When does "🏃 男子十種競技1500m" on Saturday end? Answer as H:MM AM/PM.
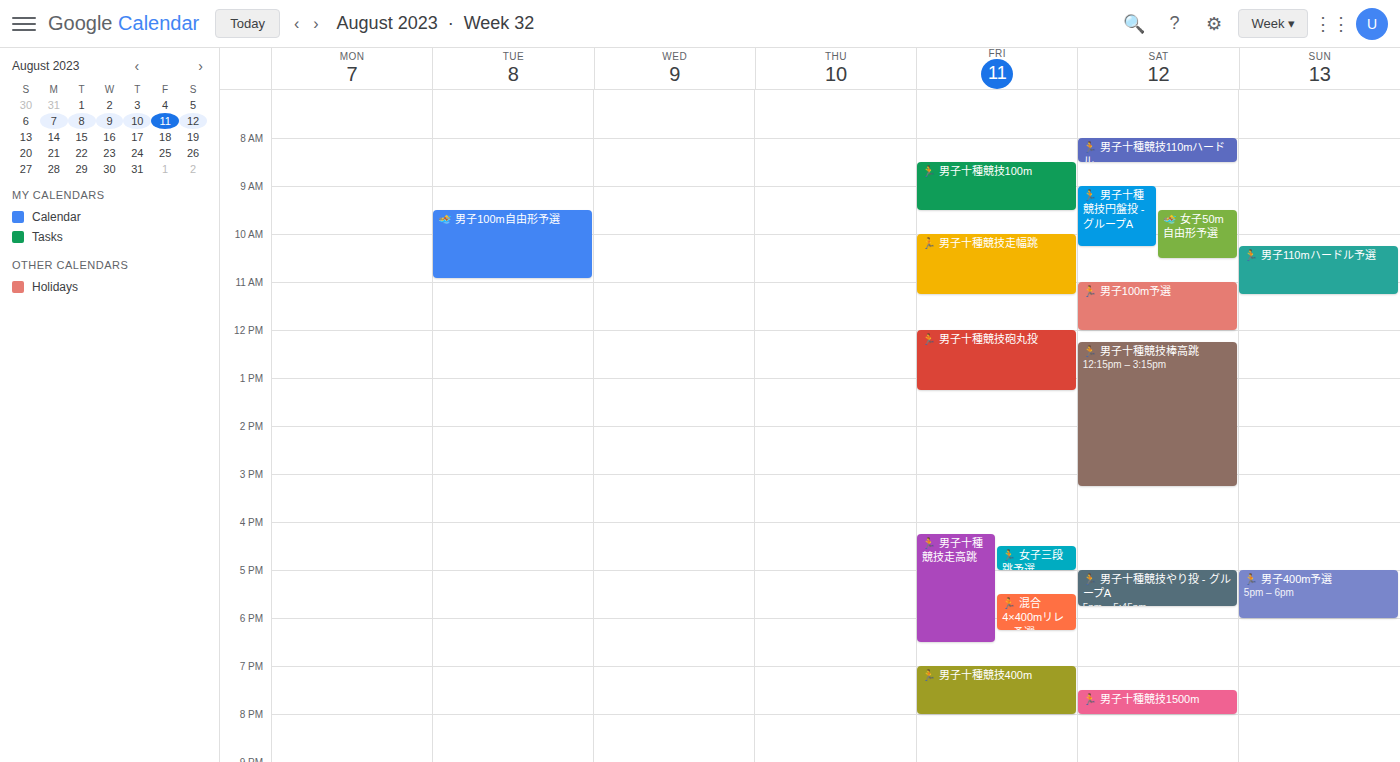
8:00 PM